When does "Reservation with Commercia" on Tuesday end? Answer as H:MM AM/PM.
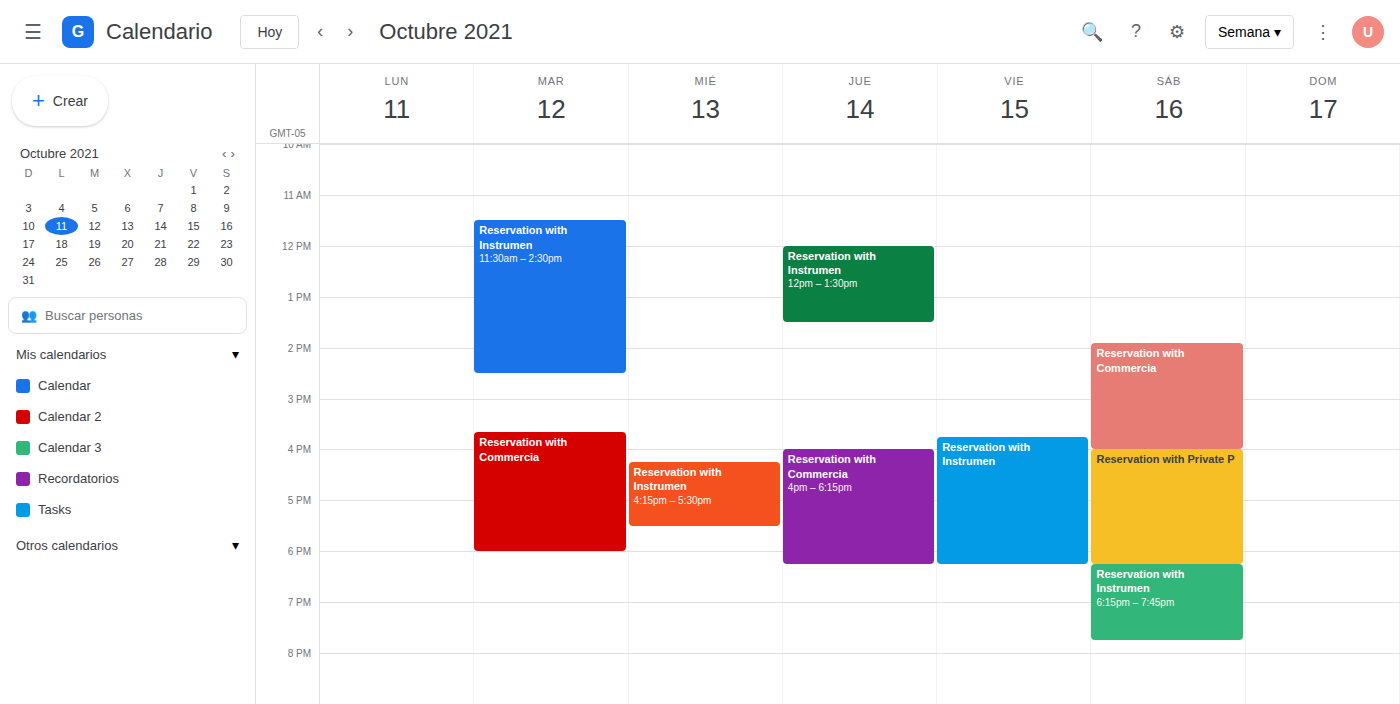
6:00 PM